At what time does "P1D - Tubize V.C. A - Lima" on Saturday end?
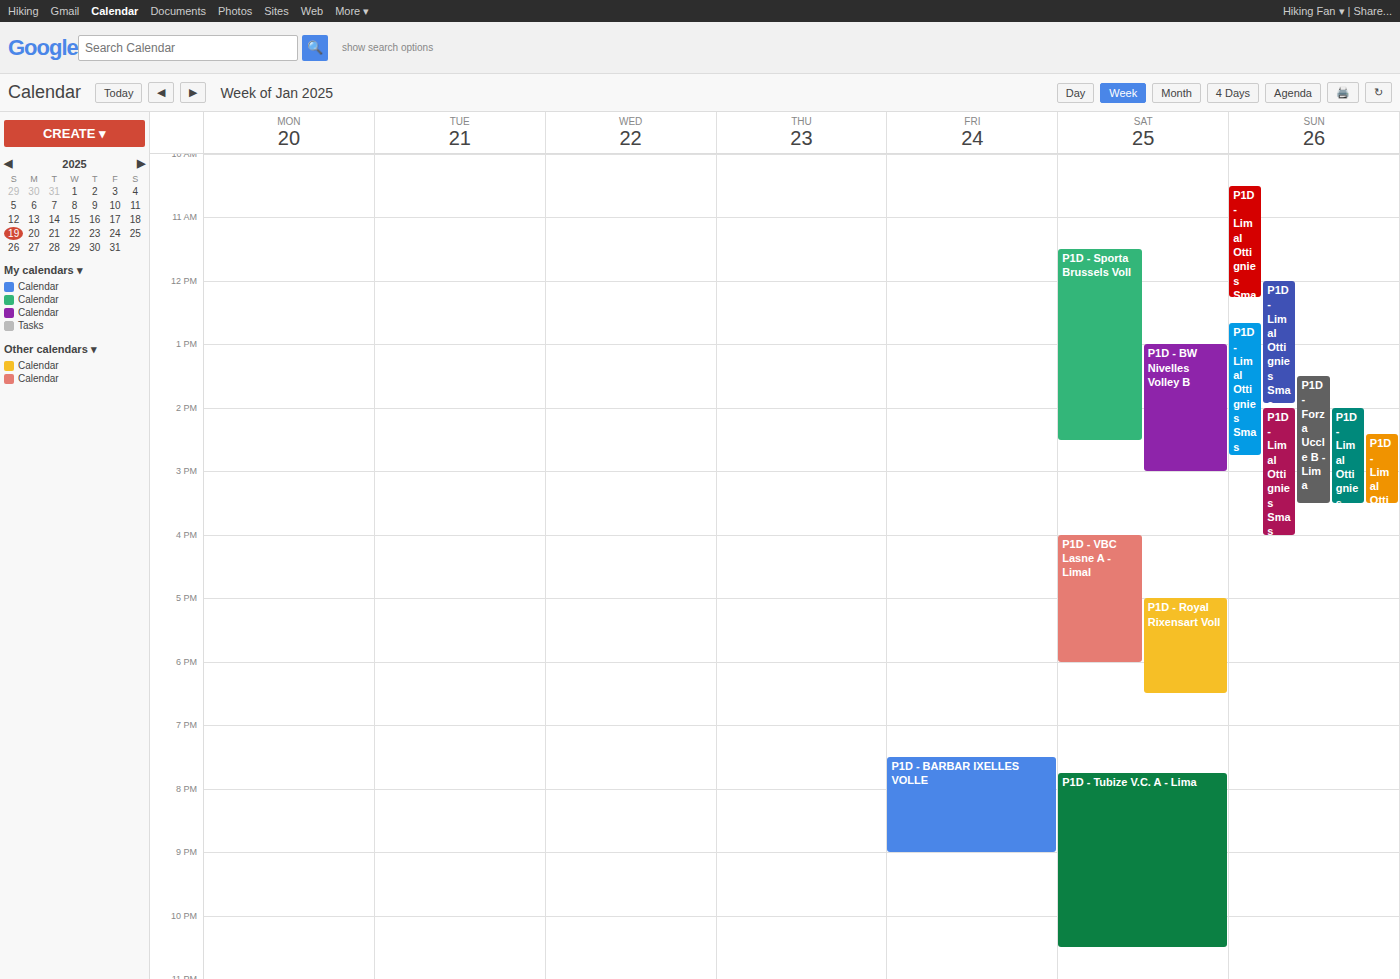
10:30 PM